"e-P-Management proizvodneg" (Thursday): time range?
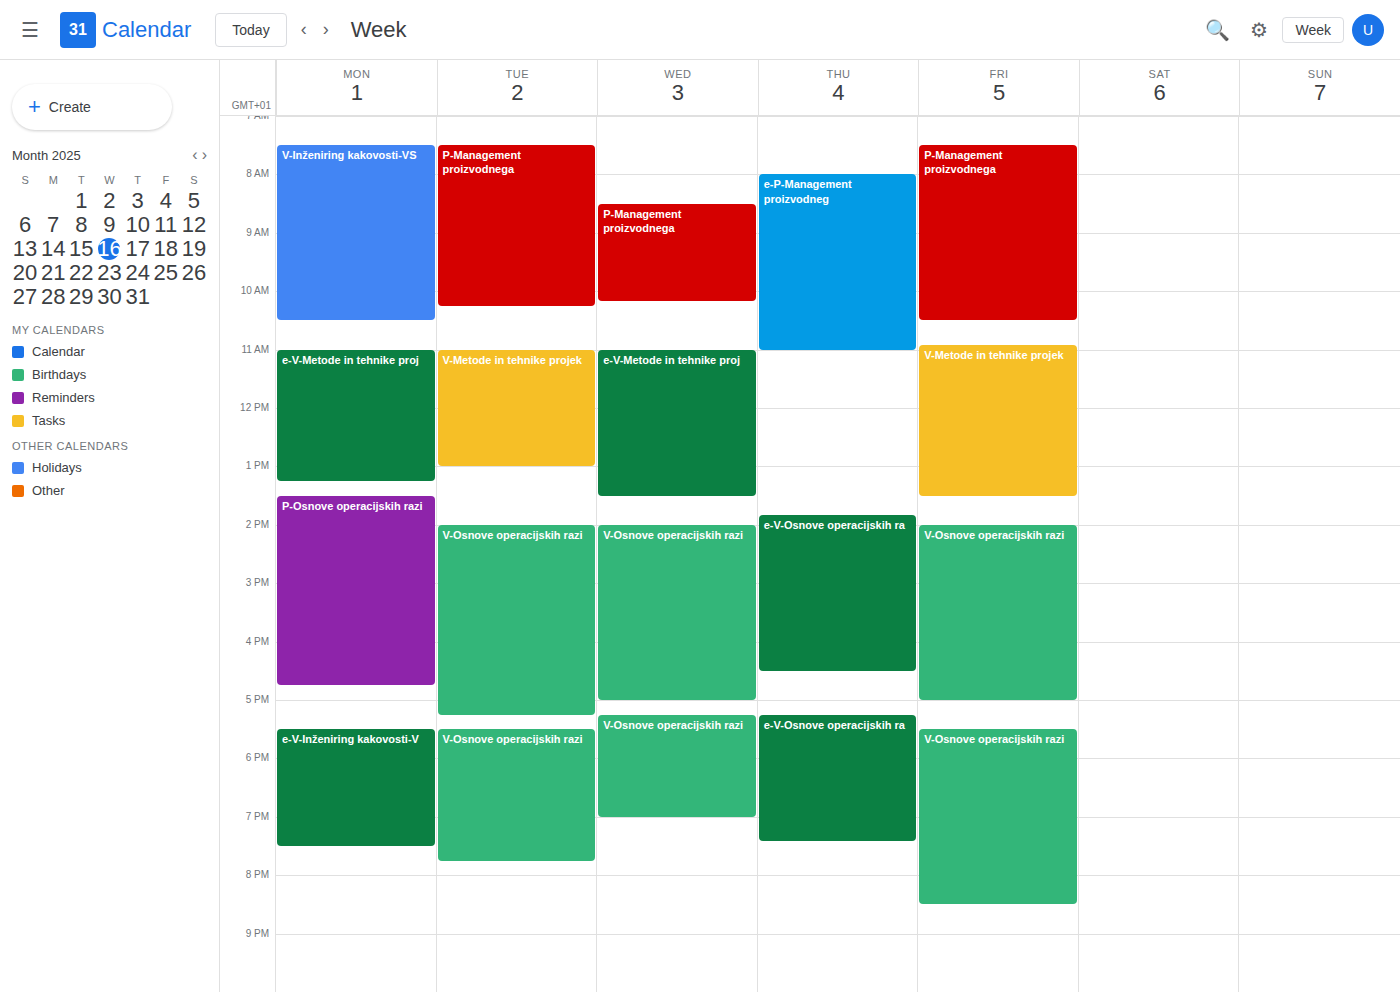
8:00 AM to 11:00 AM